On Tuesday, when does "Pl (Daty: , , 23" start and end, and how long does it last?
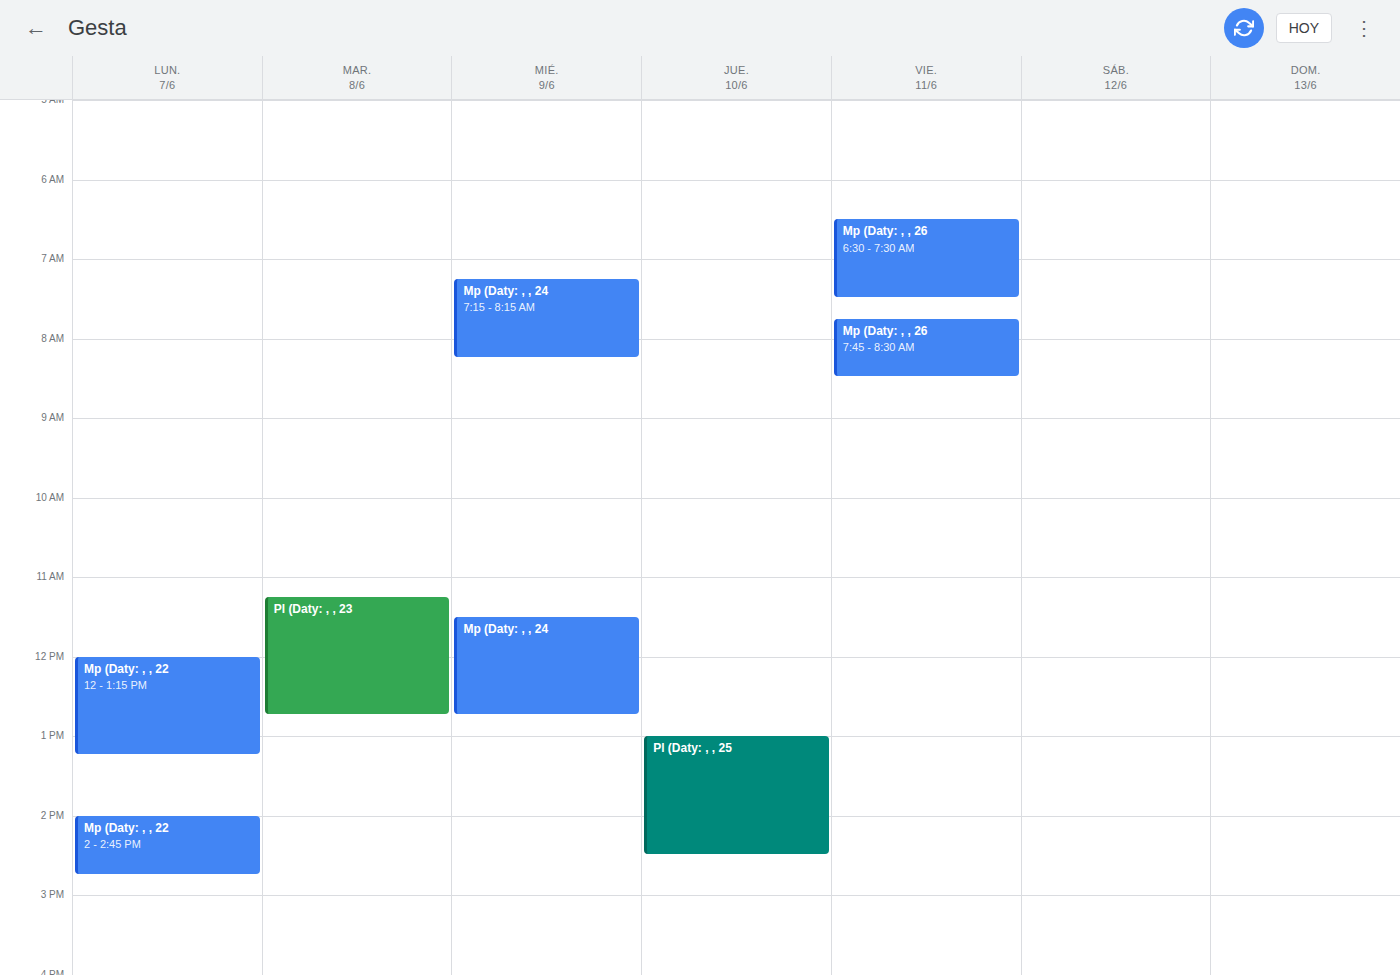
11:15 AM to 12:45 PM, 1 hour 30 minutes